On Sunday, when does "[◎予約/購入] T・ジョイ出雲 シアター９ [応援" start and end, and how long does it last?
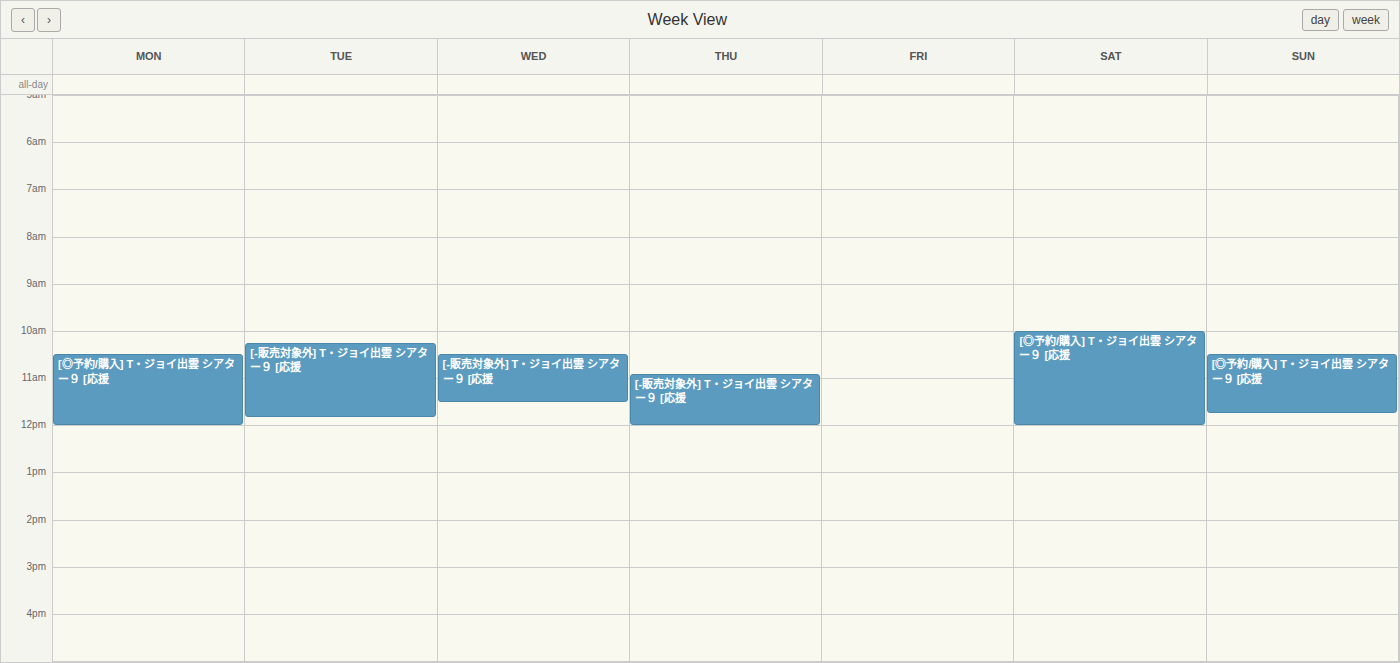
10:30 AM to 11:45 AM, 1 hour 15 minutes